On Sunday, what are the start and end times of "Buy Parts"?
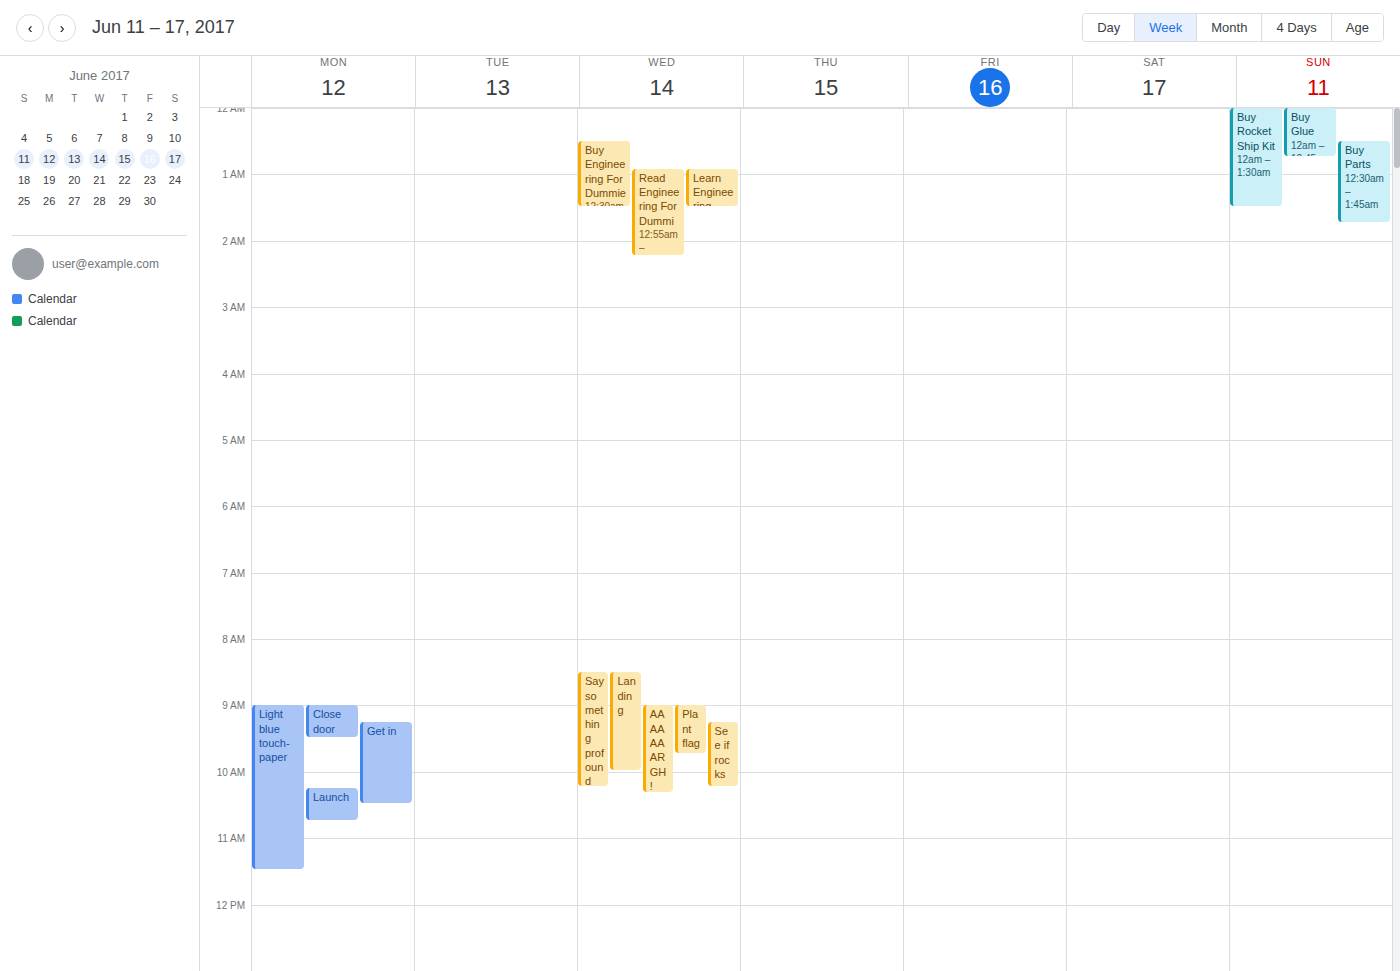
12:30 AM to 1:45 AM